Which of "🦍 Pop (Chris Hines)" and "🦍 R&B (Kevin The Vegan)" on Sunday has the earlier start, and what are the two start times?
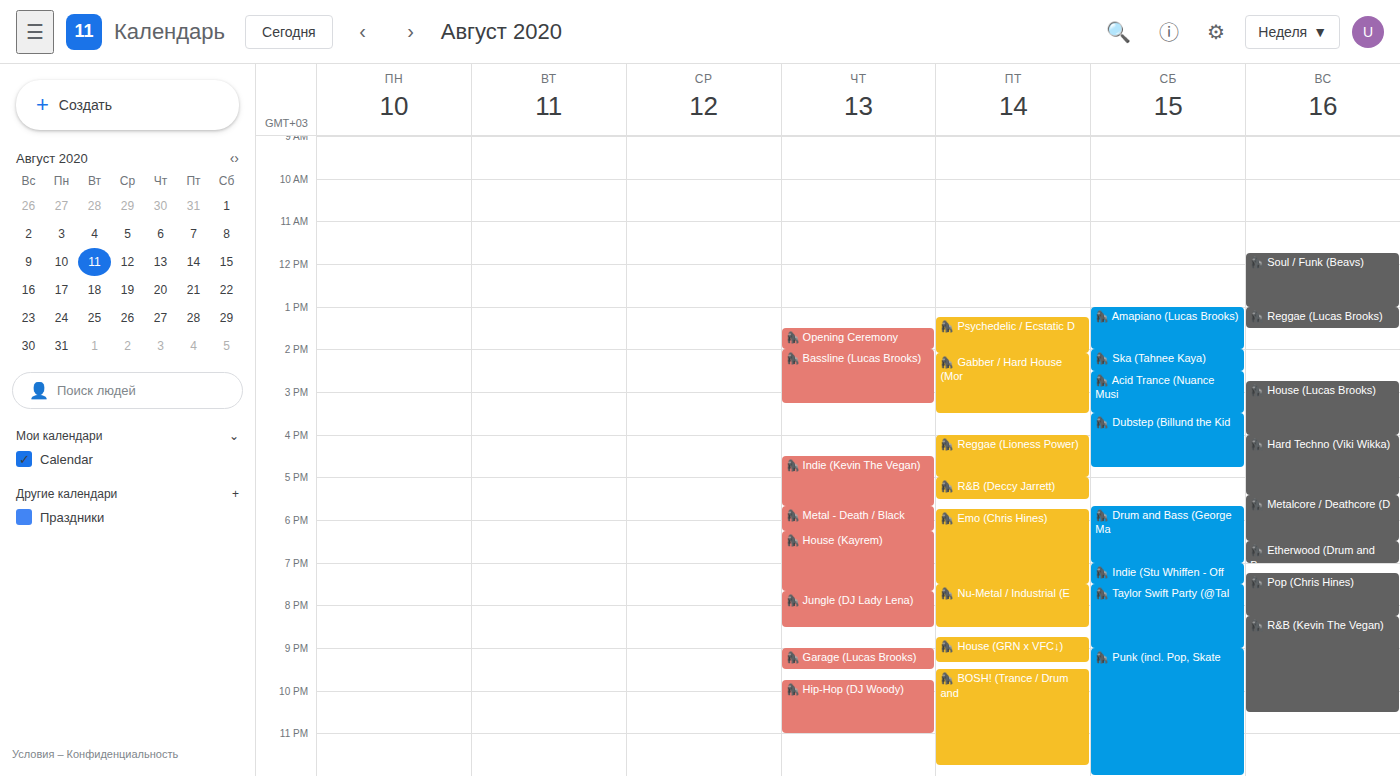
"🦍 Pop (Chris Hines)" 7:15 PM; "🦍 R&B (Kevin The Vegan)" 8:15 PM.